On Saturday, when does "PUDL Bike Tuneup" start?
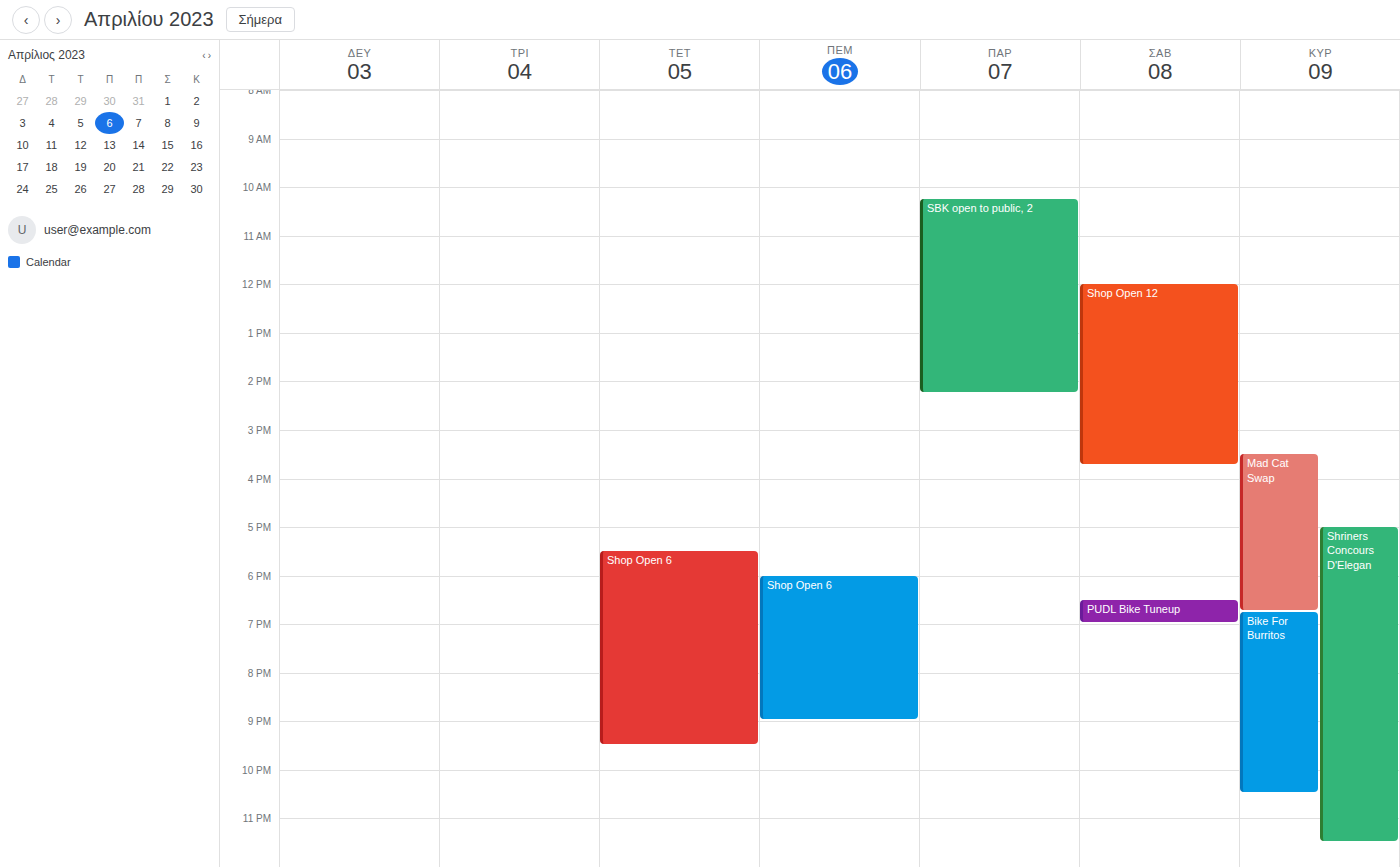
6:30 PM